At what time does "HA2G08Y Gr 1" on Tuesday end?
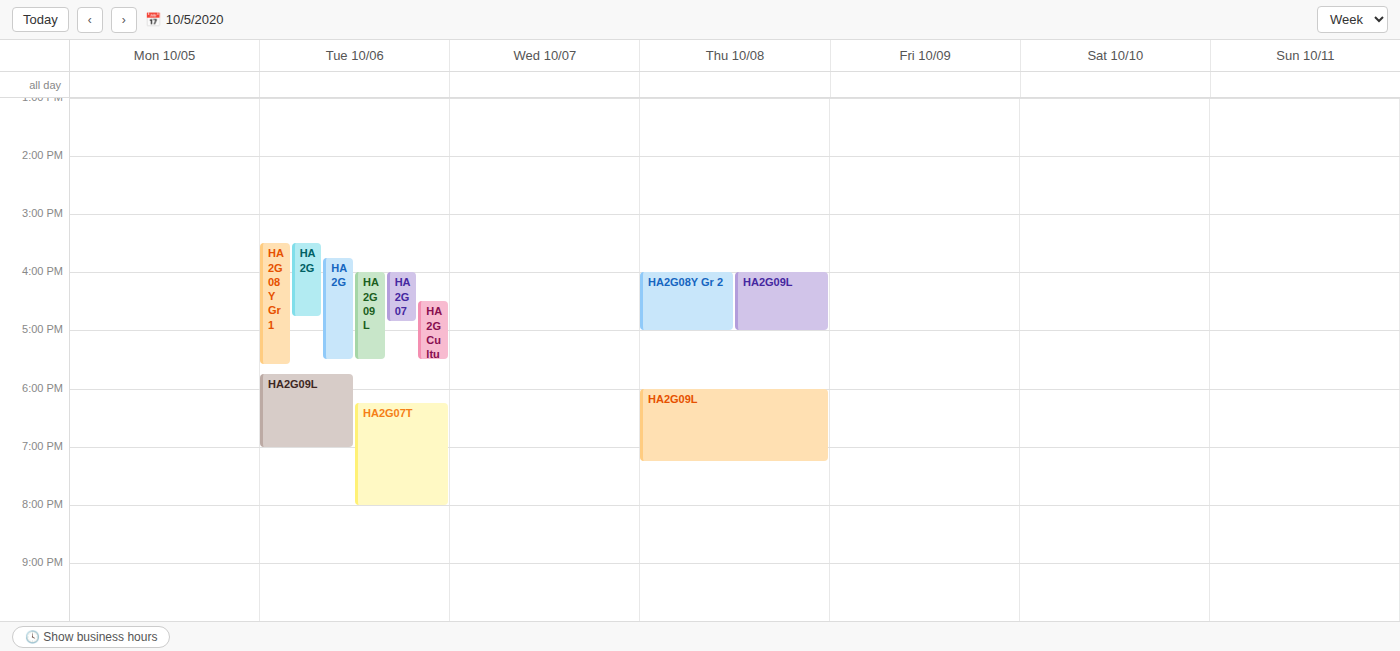
5:35 PM